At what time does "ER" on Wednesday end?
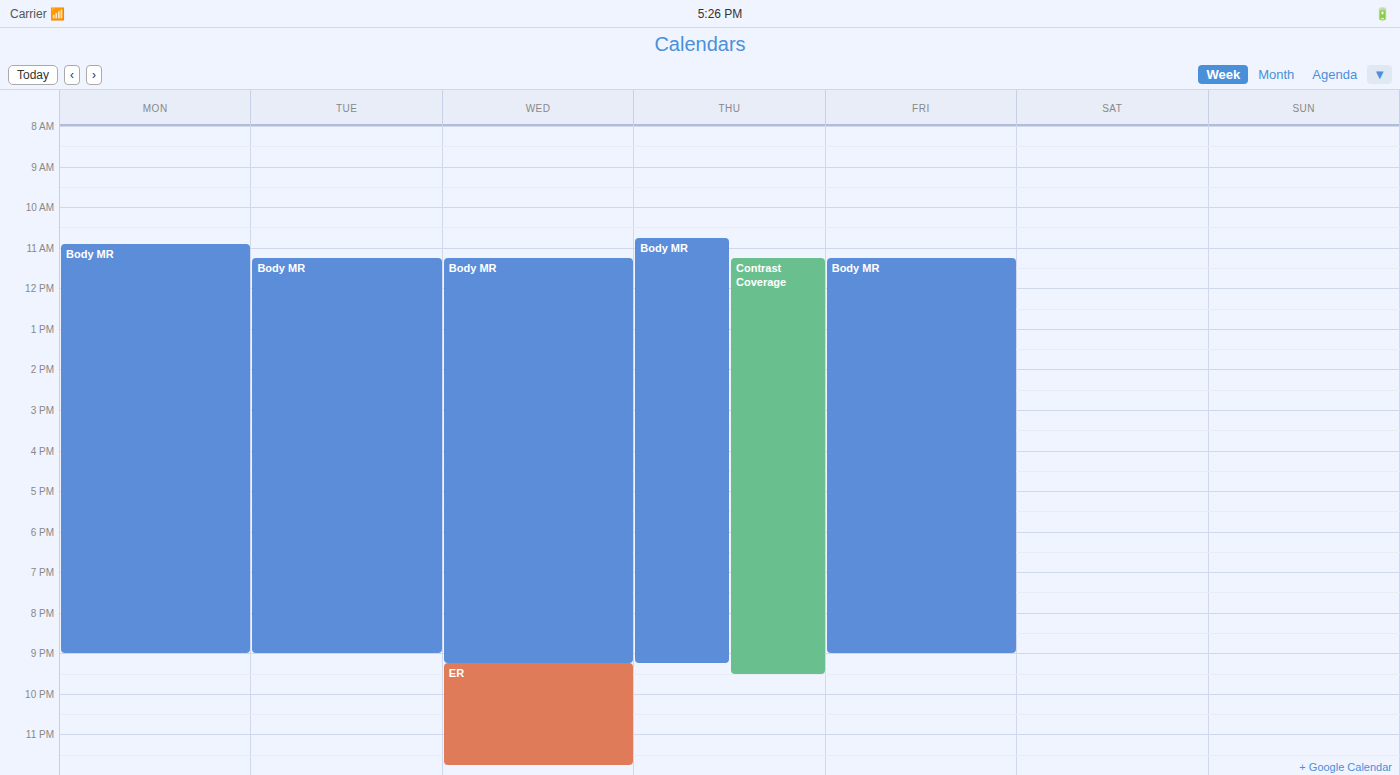
11:45 PM